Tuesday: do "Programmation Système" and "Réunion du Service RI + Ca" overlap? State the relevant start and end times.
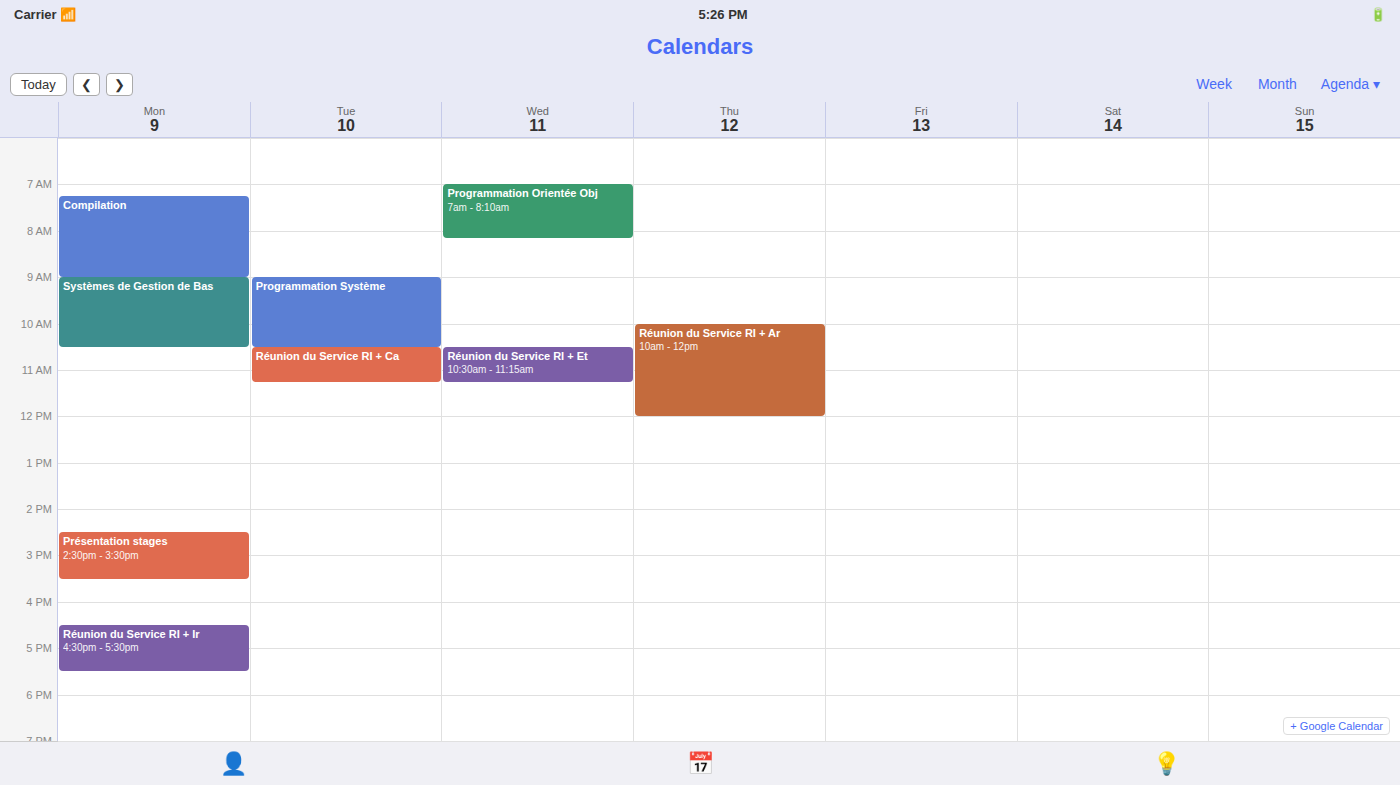
"Programmation Système" ends at 10:30 AM, exactly when "Réunion du Service RI + Ca" starts -- they touch but do not overlap.